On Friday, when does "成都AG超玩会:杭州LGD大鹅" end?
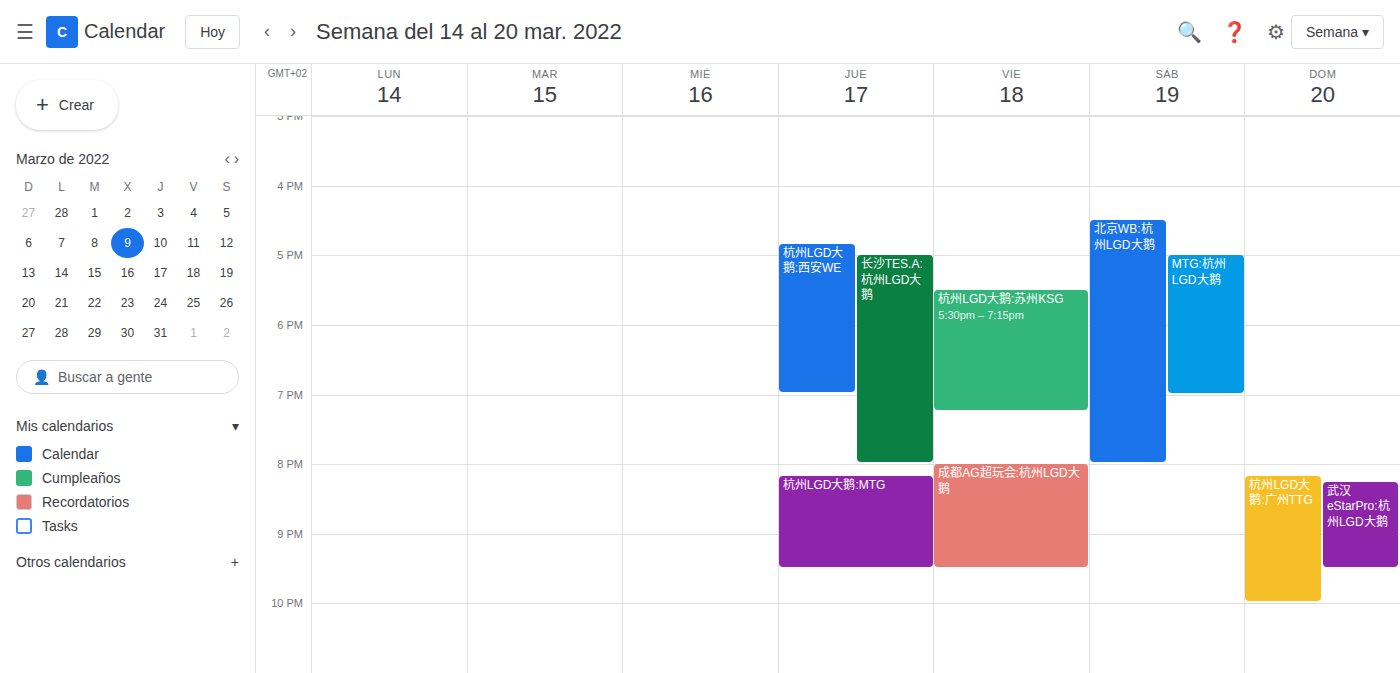
9:30 PM